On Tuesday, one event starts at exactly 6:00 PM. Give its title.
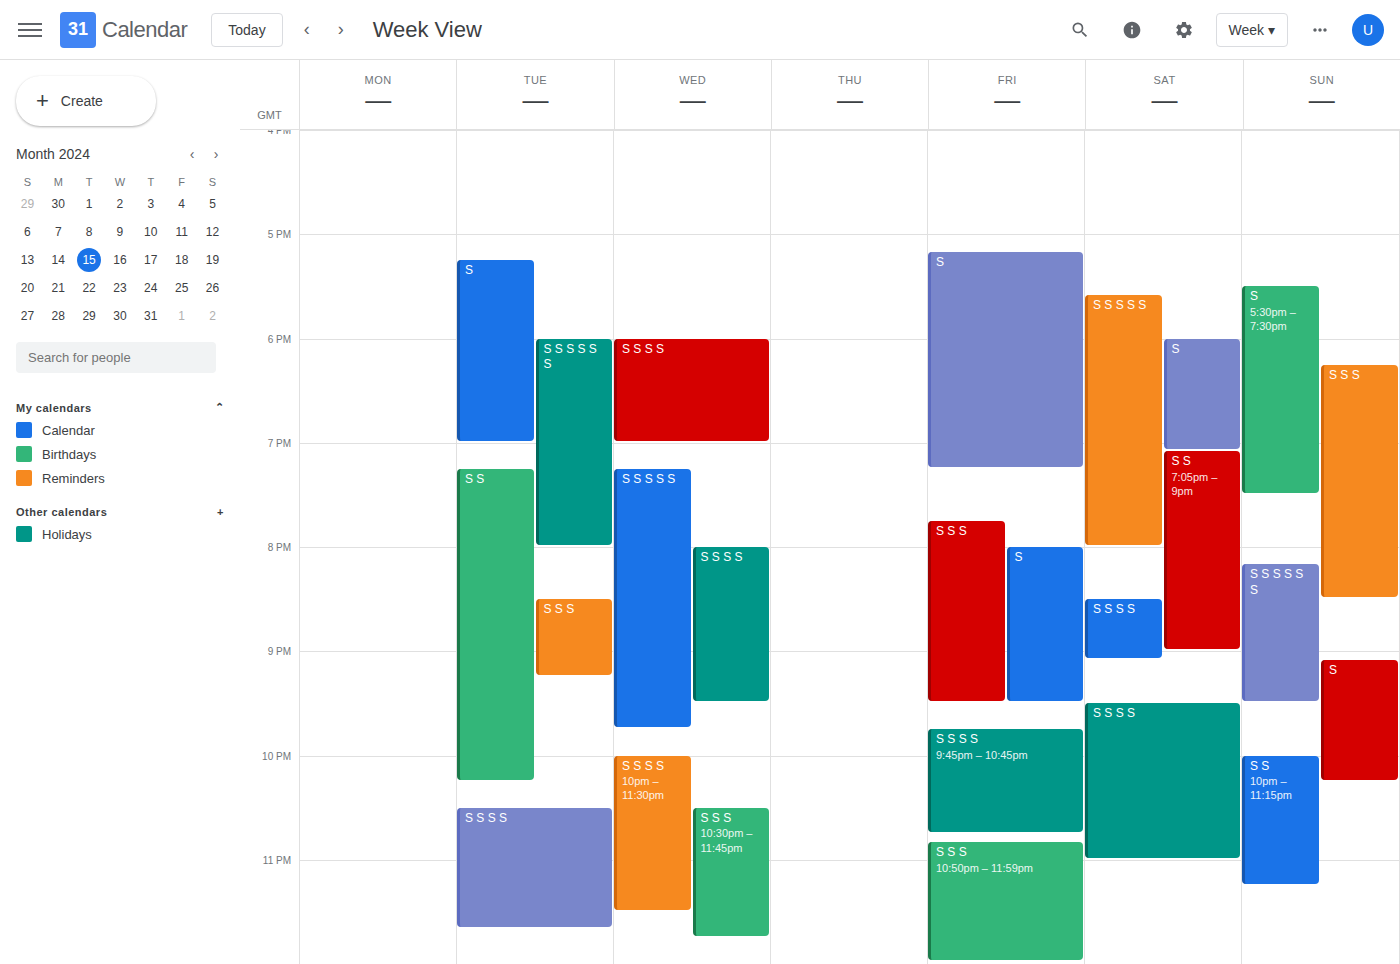
"S S S S S S"